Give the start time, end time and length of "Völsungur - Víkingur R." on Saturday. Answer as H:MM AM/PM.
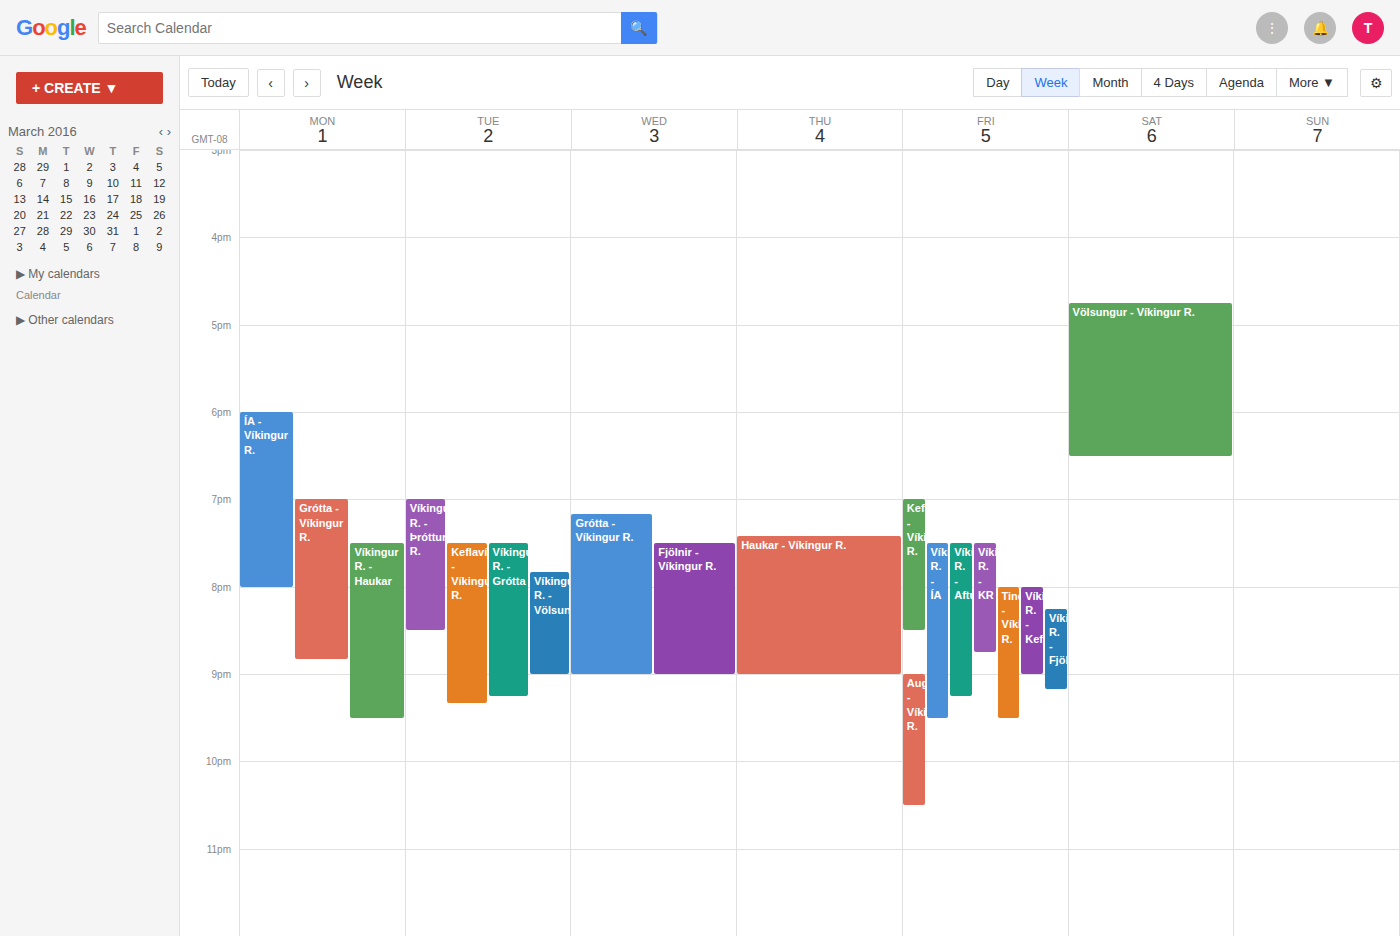
4:45 PM to 6:30 PM, 1 hour 45 minutes